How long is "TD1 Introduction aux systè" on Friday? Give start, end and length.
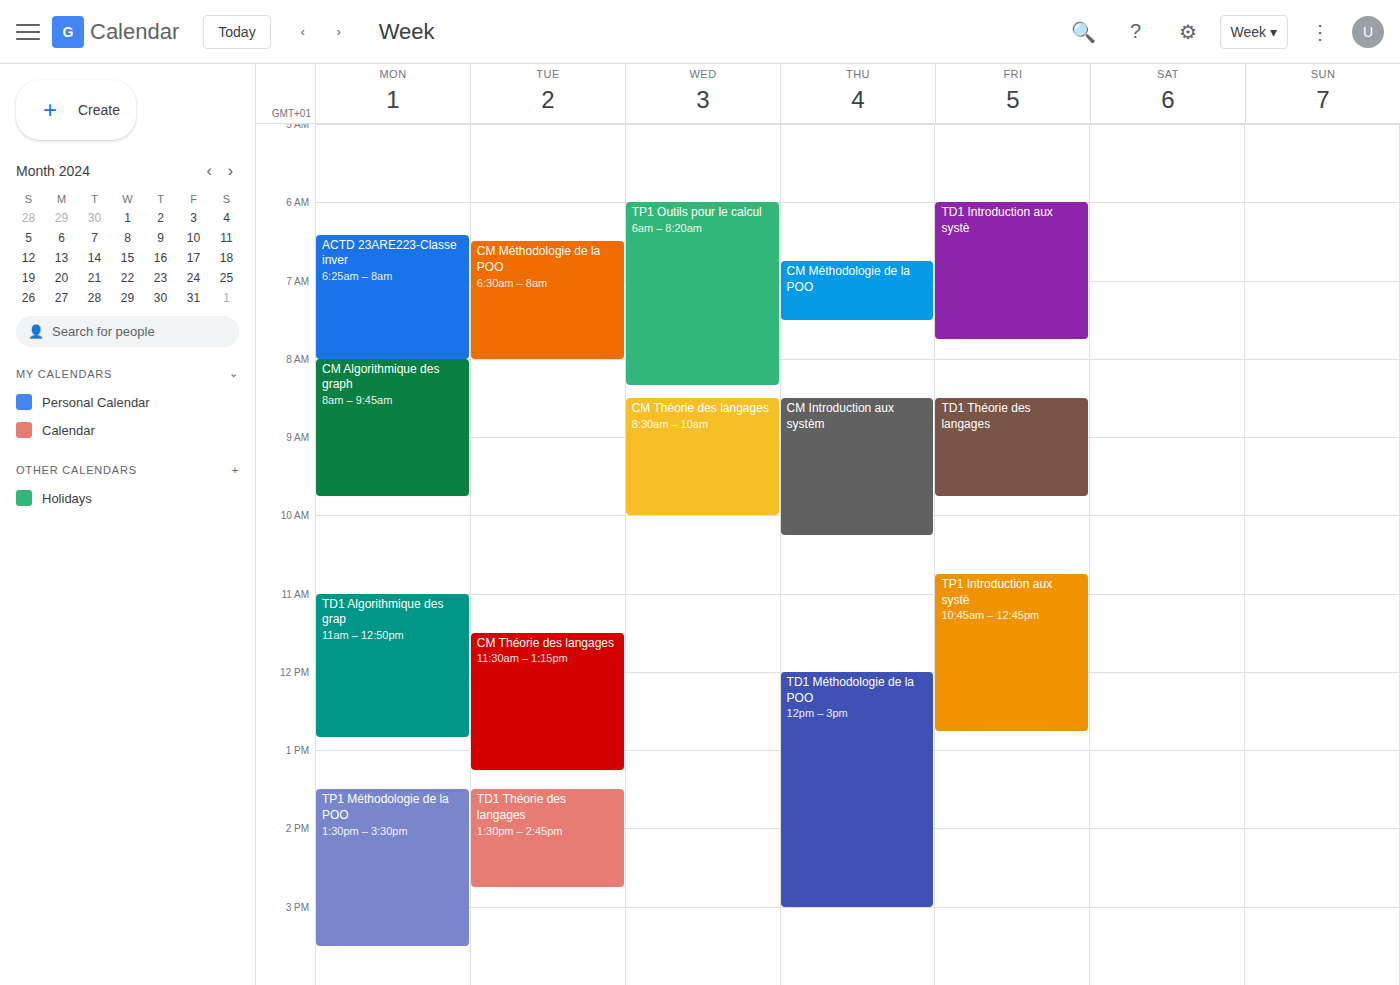
6:00 AM to 7:45 AM, 1 hour 45 minutes